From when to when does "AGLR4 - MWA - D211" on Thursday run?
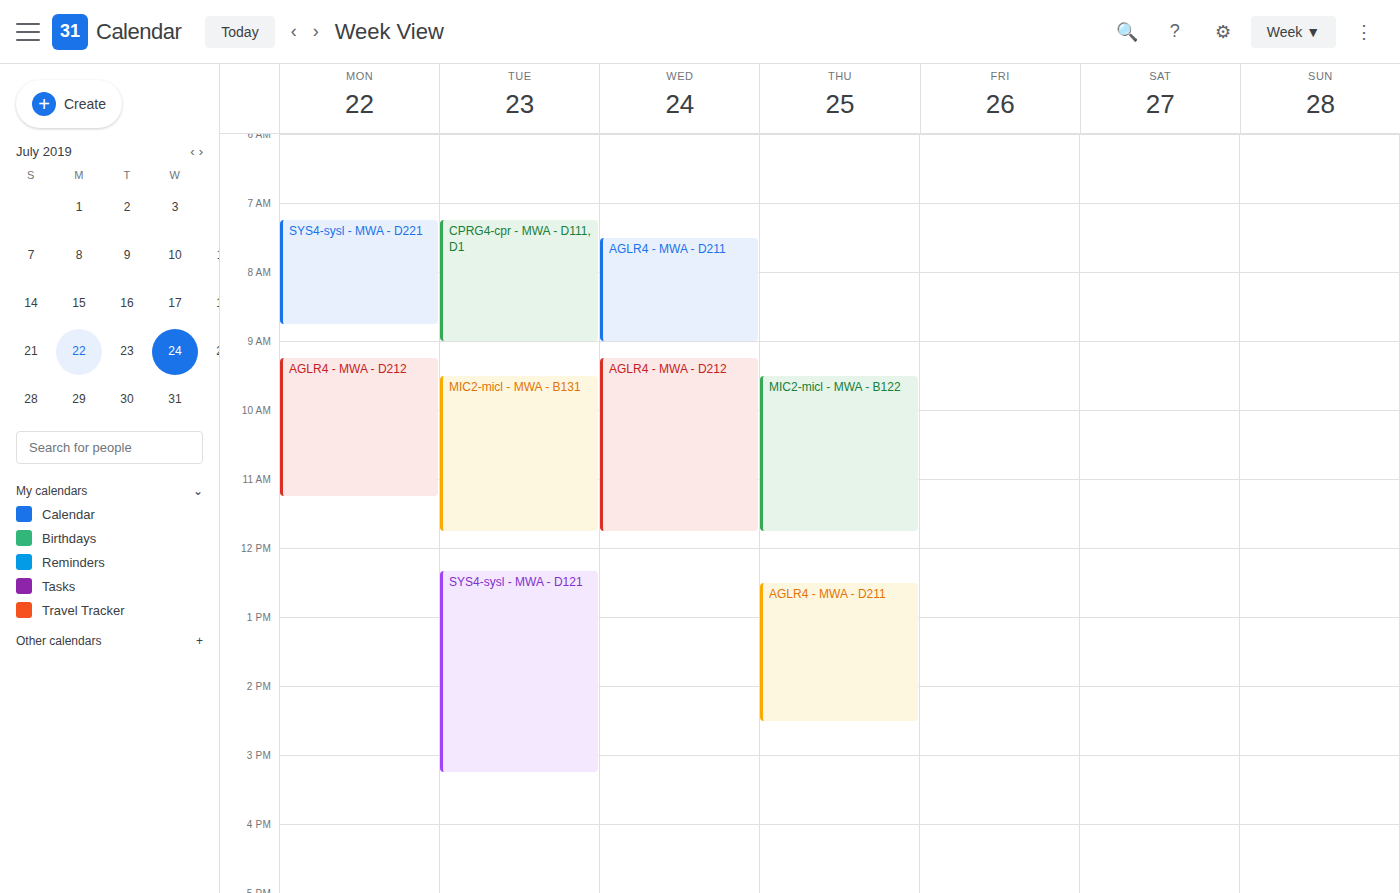
12:30 PM to 2:30 PM